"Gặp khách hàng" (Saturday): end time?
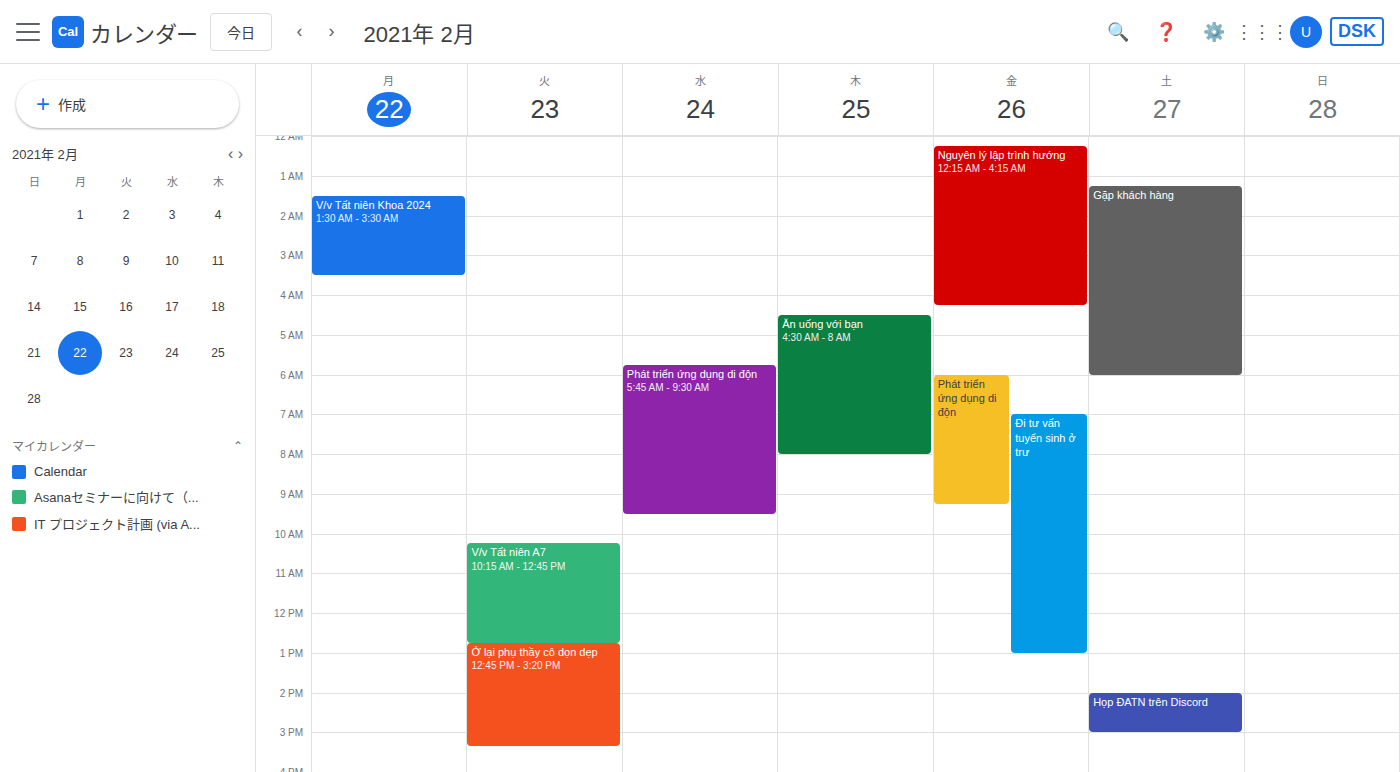
06:00